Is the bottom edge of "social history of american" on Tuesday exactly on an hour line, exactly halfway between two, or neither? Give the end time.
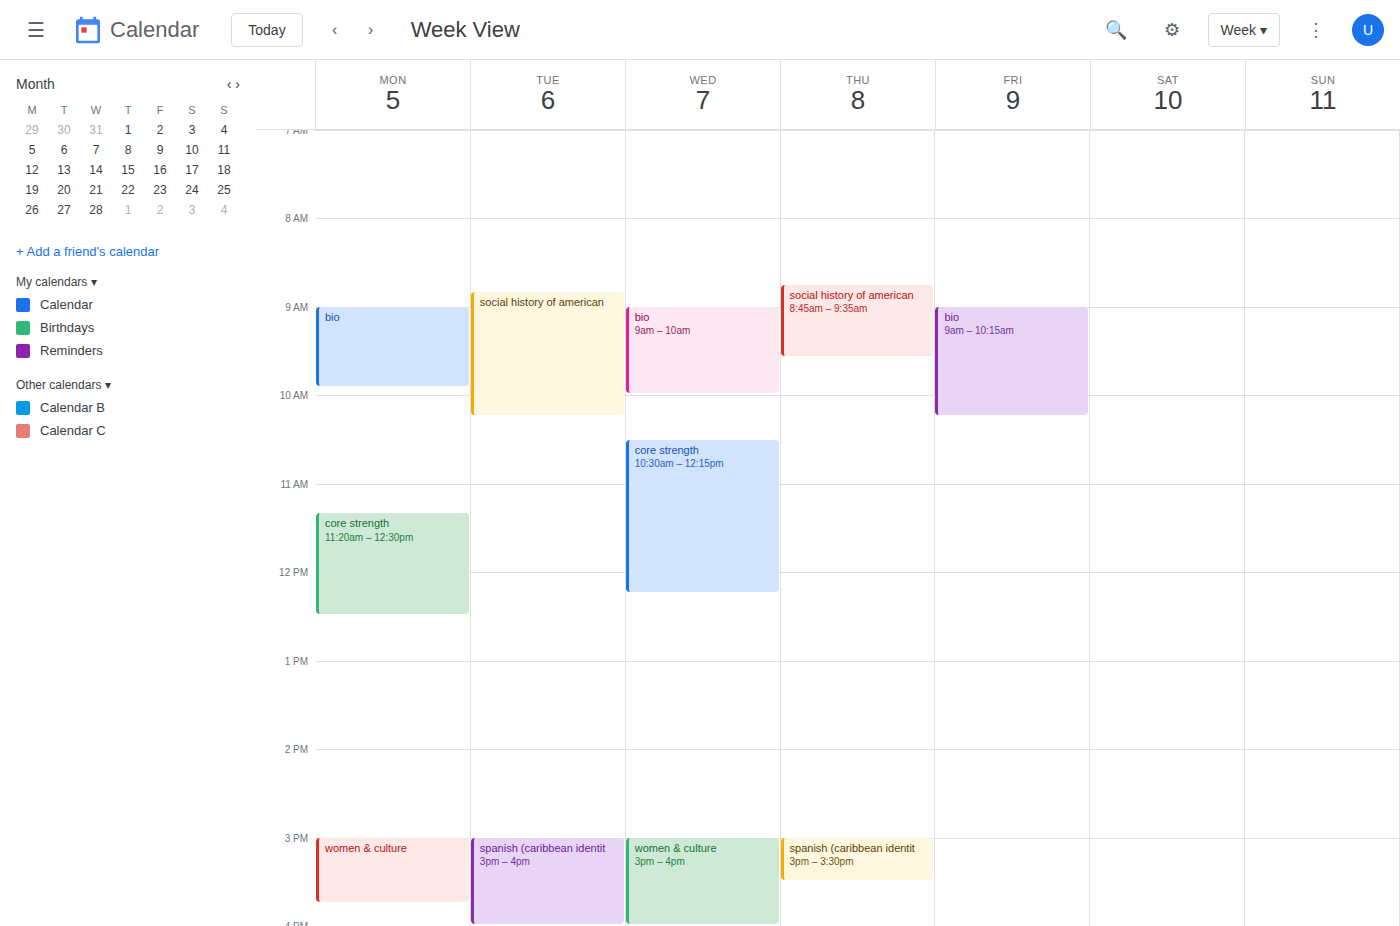
10:15 AM -- neither: a quarter of the way from the 10 AM line to the 11 AM line.